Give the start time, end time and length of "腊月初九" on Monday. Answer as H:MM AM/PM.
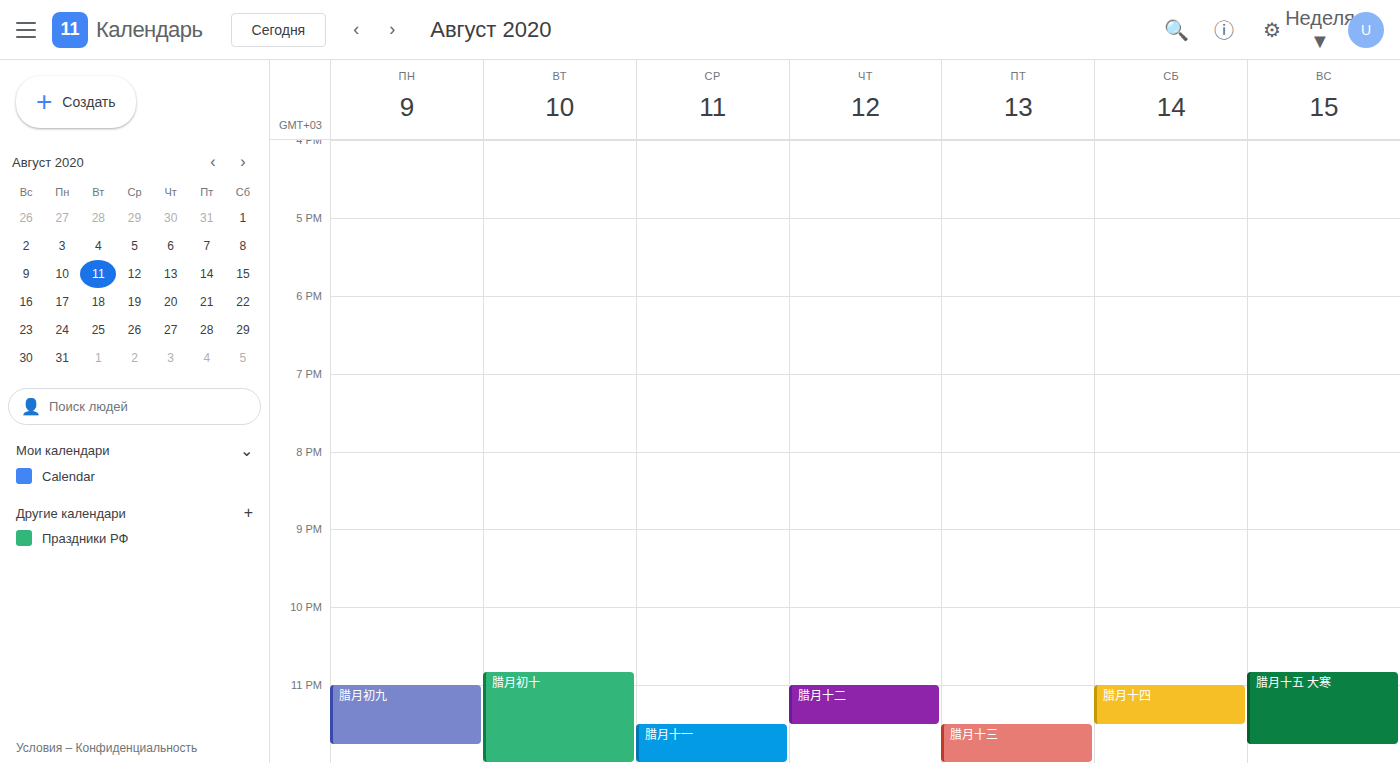
11:00 PM to 11:45 PM, 45 minutes